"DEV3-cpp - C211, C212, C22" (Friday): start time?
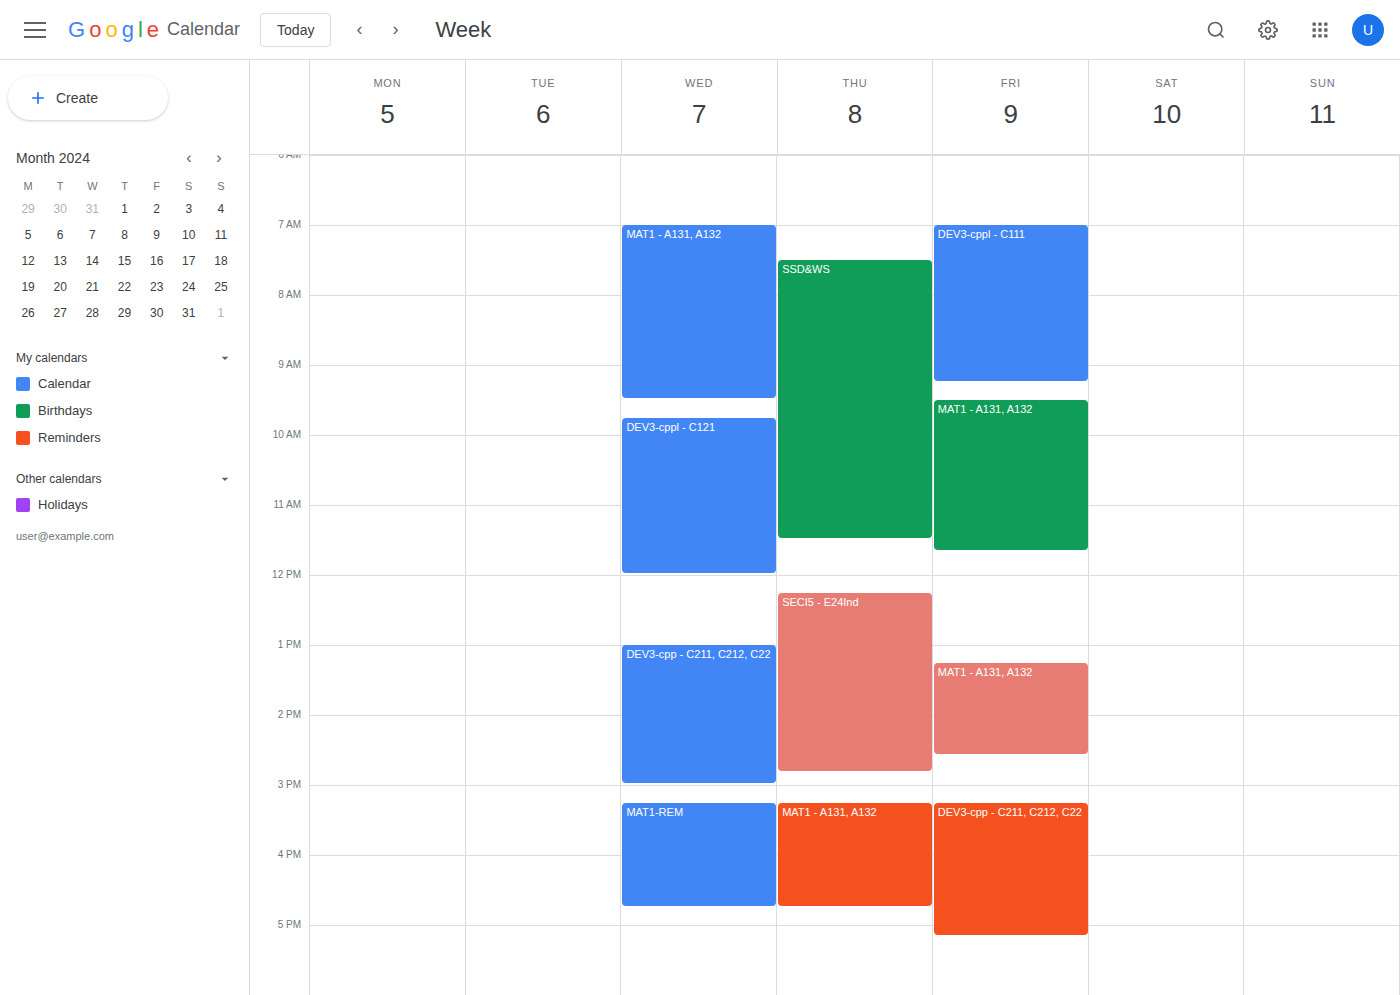
3:15 PM